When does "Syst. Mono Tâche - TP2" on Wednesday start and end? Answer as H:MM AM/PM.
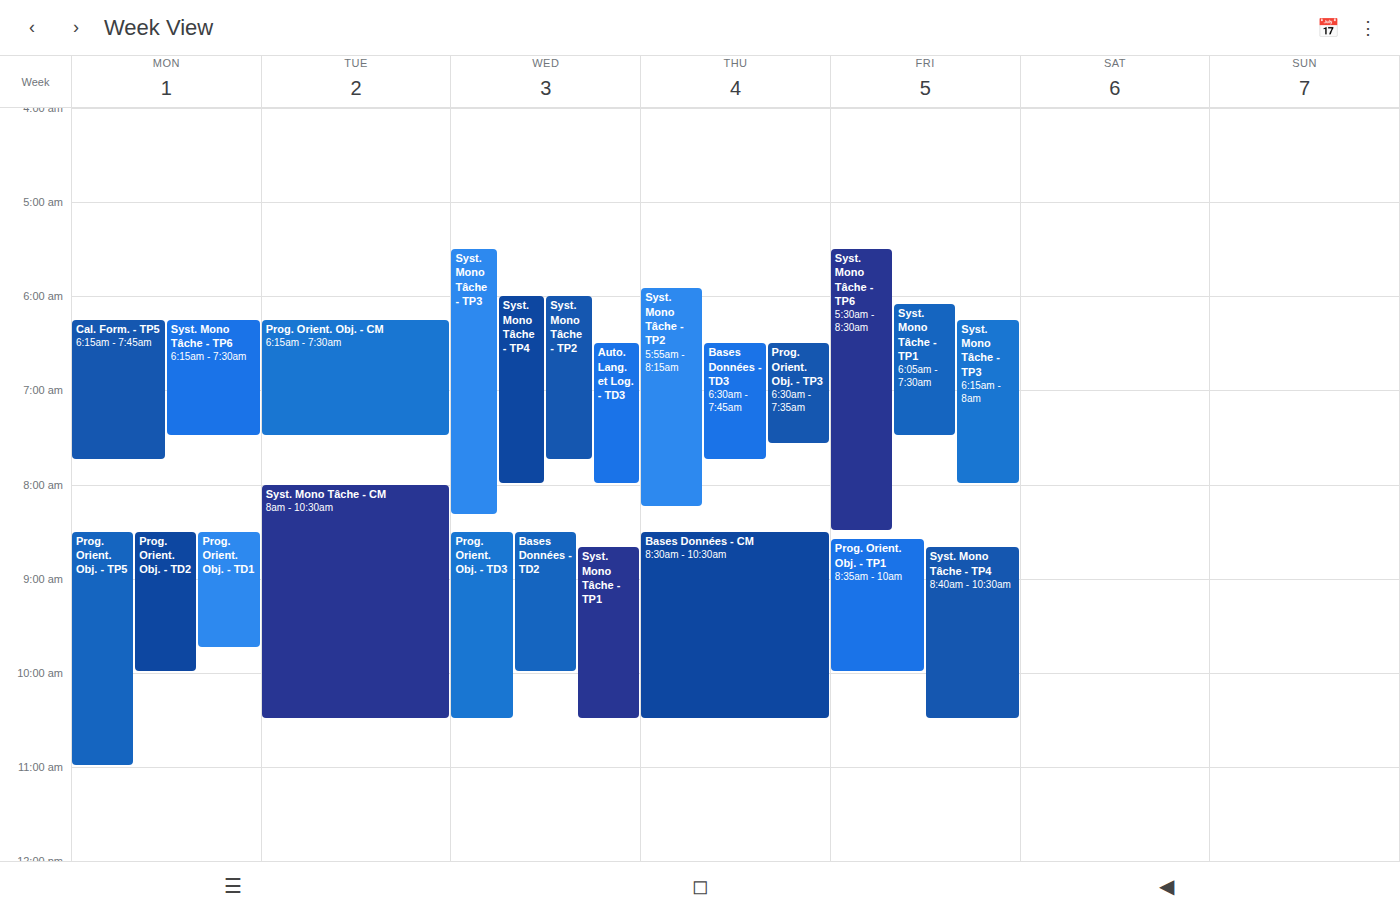
6:00 AM to 7:45 AM